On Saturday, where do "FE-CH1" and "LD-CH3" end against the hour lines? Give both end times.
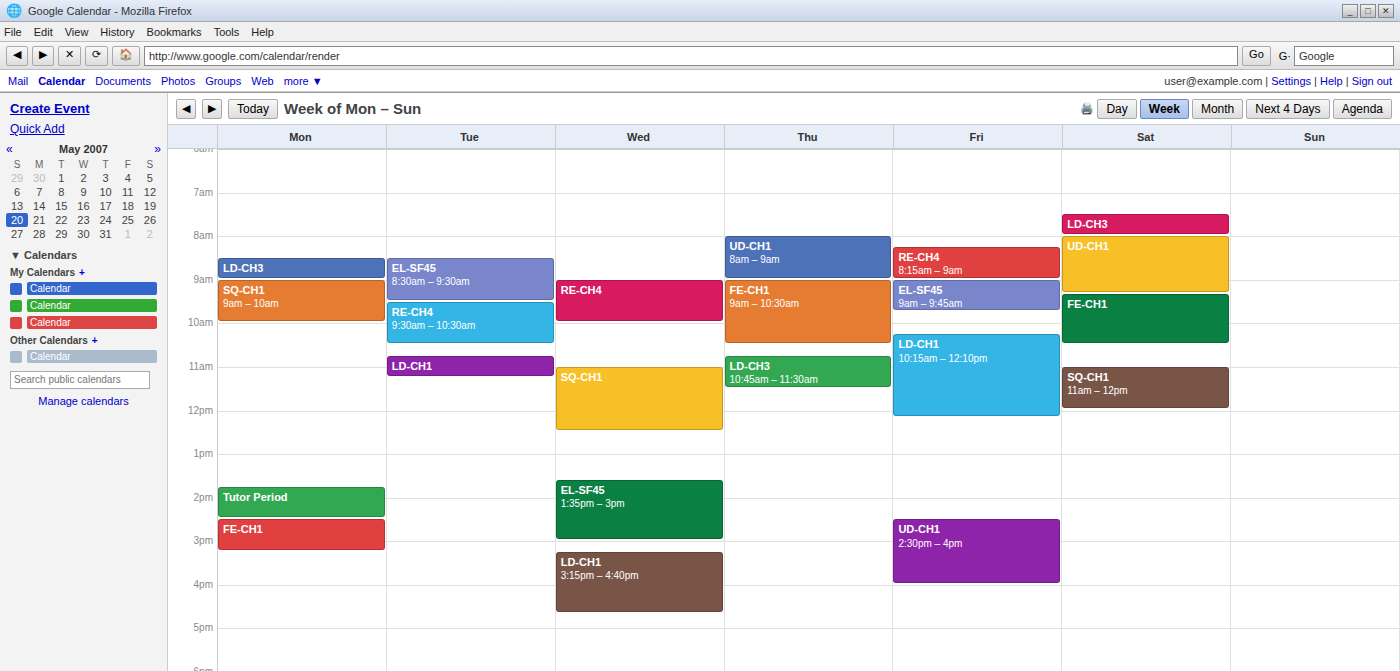
"FE-CH1": 10:30 AM, halfway between the 10 AM and 11 AM lines. "LD-CH3": 8:00 AM, exactly on the 8 AM line.